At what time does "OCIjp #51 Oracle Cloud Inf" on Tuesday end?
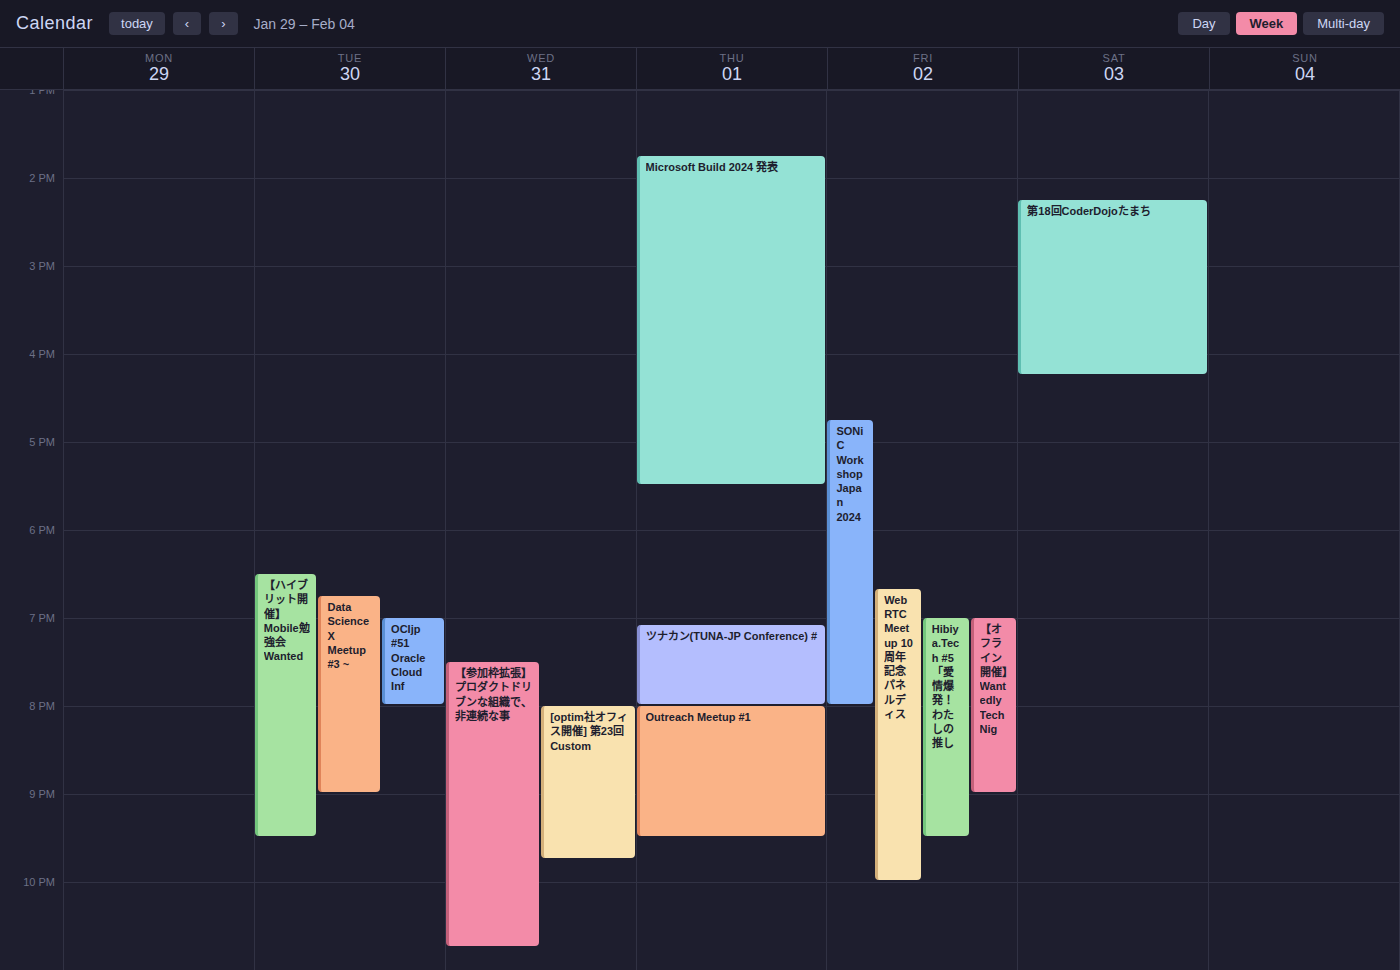
20:00